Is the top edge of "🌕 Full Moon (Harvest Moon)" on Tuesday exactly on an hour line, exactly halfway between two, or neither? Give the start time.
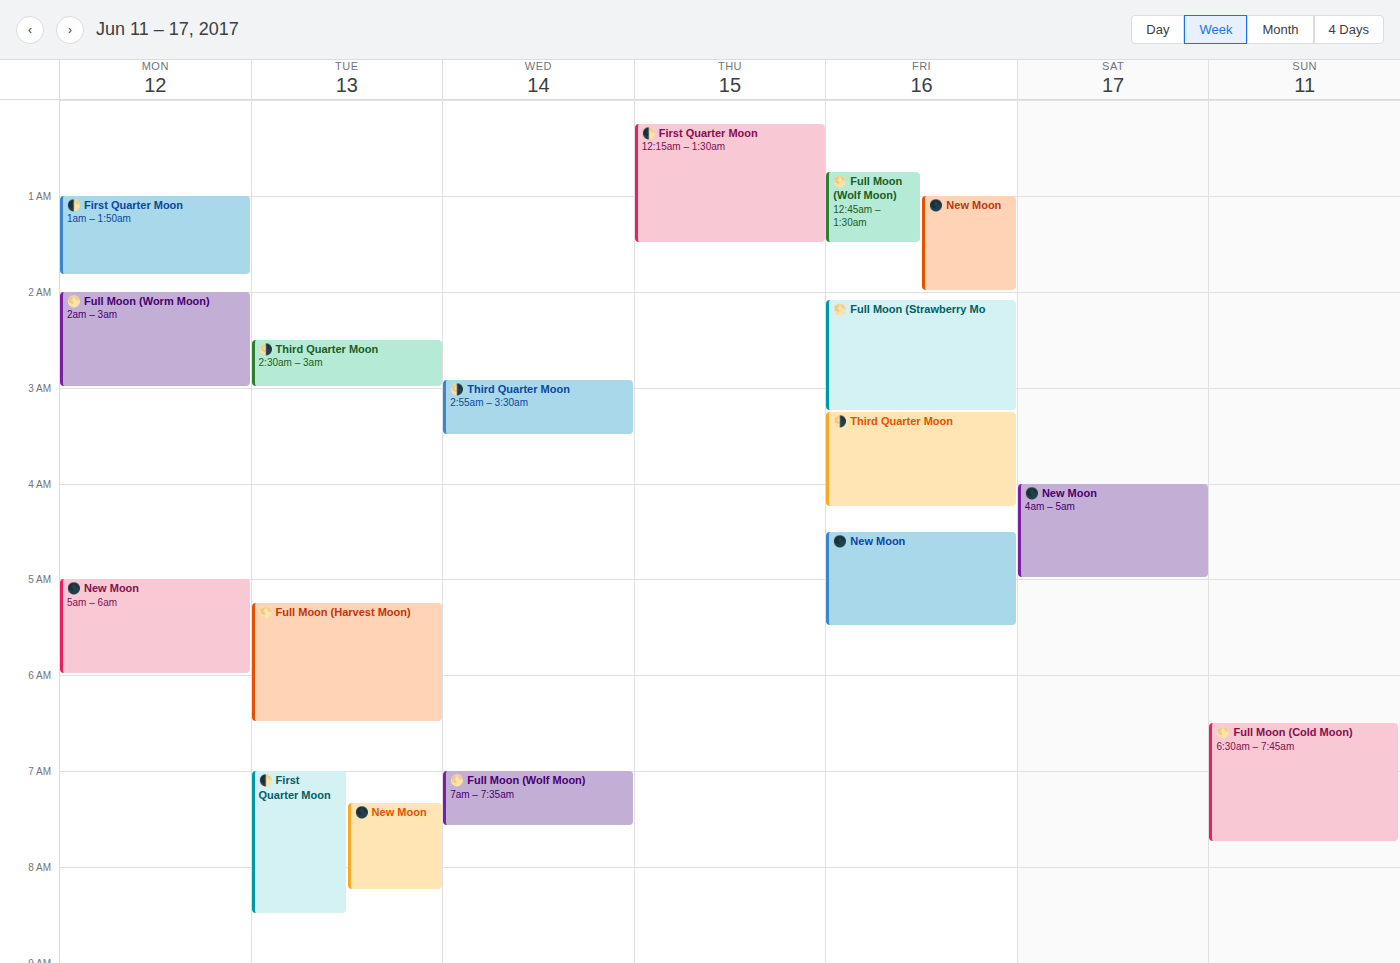
5:15 AM -- neither: a quarter of the way from the 5 AM line to the 6 AM line.